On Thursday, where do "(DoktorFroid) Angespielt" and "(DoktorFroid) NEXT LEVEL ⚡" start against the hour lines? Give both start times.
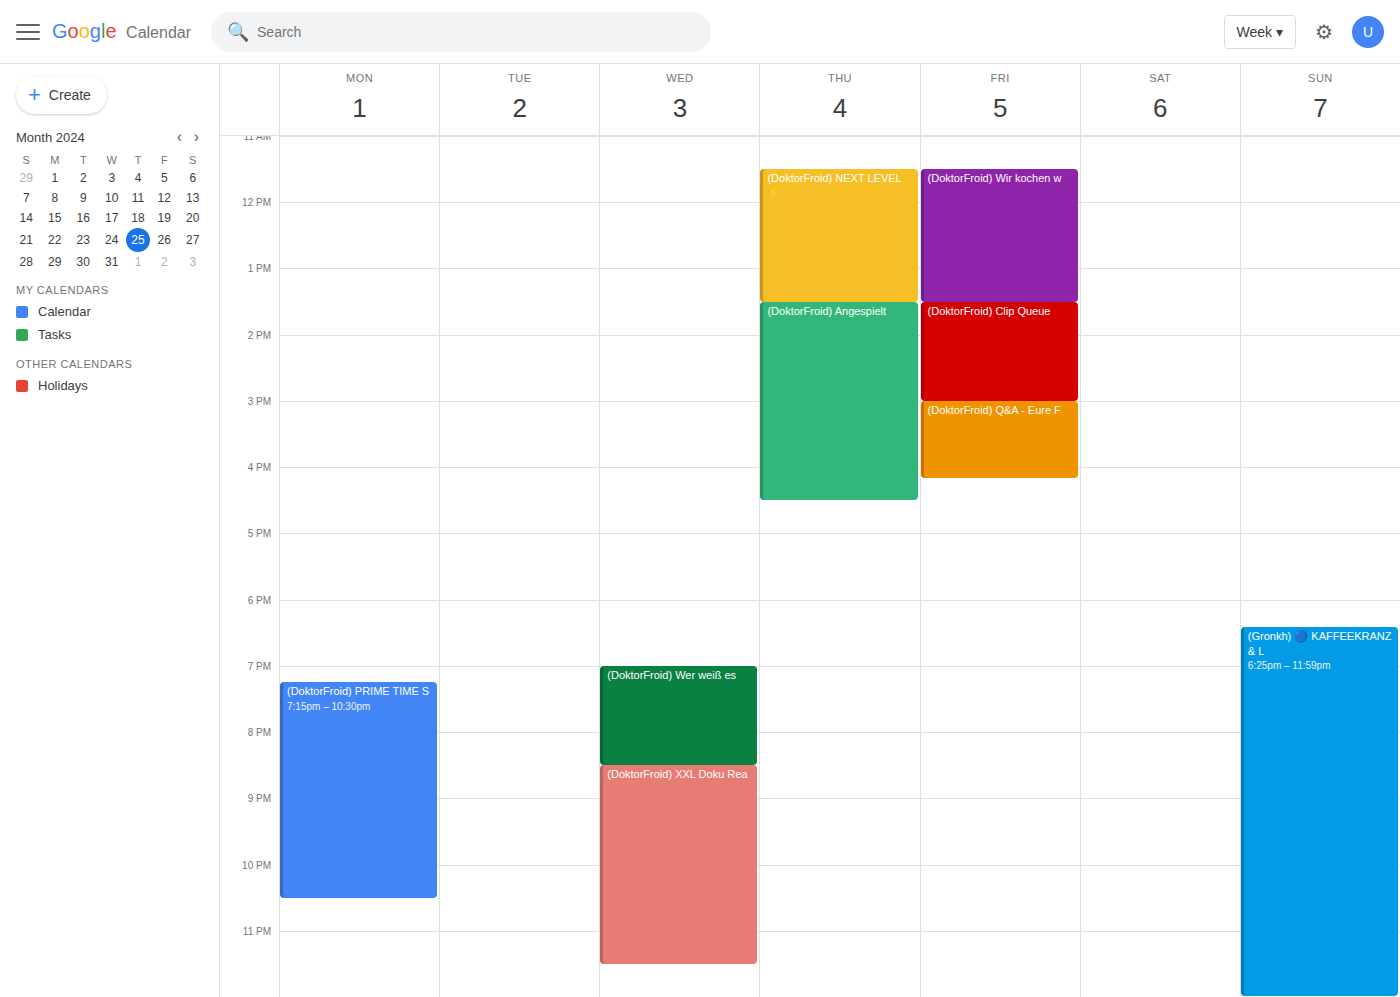
"(DoktorFroid) Angespielt": 1:30 PM, halfway between the 1 PM and 2 PM lines. "(DoktorFroid) NEXT LEVEL ⚡": 11:30 AM, halfway between the 11 AM and 12 PM lines.